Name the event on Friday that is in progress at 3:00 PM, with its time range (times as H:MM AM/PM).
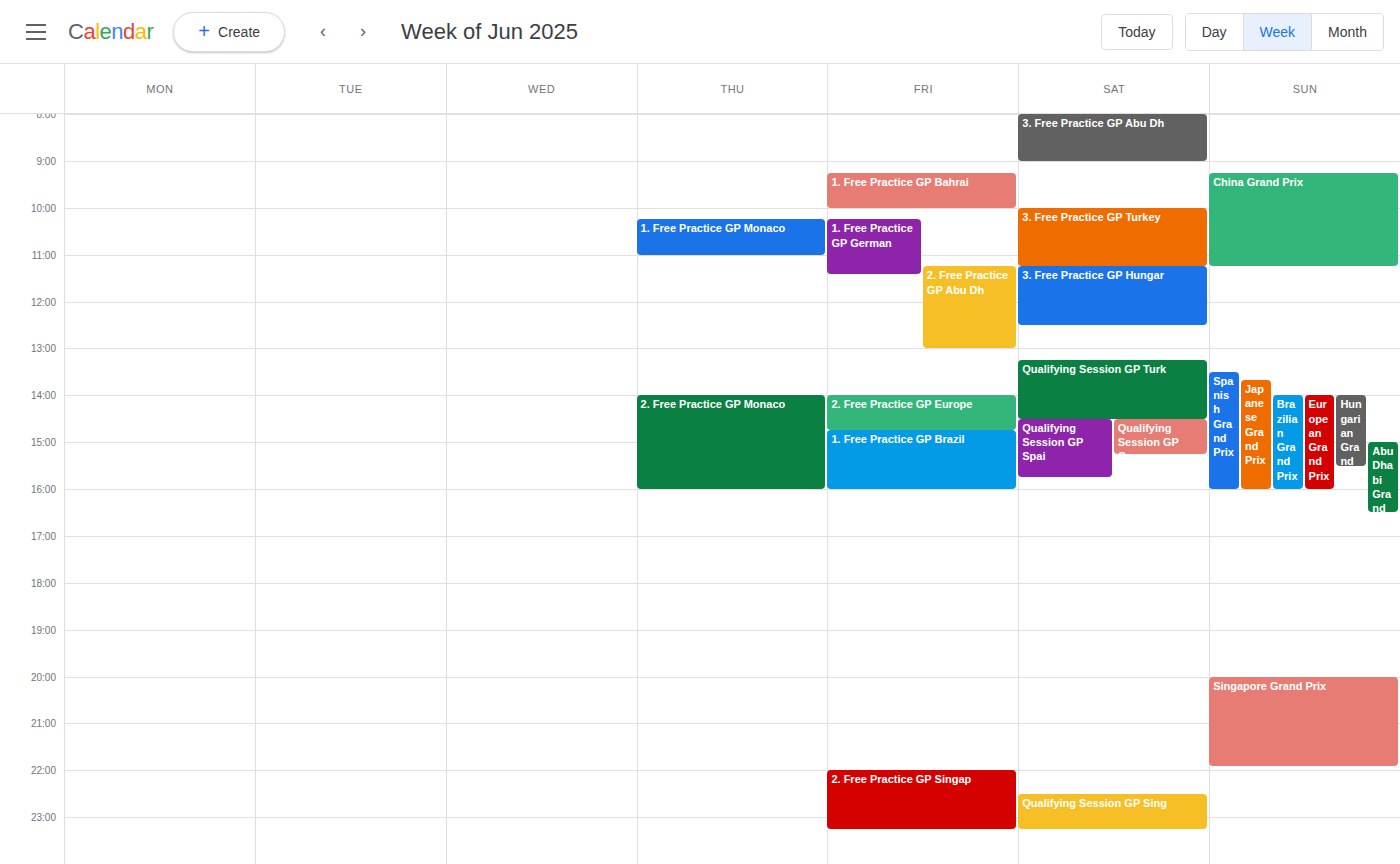
"1. Free Practice GP Brazil", 2:45 PM to 4:00 PM